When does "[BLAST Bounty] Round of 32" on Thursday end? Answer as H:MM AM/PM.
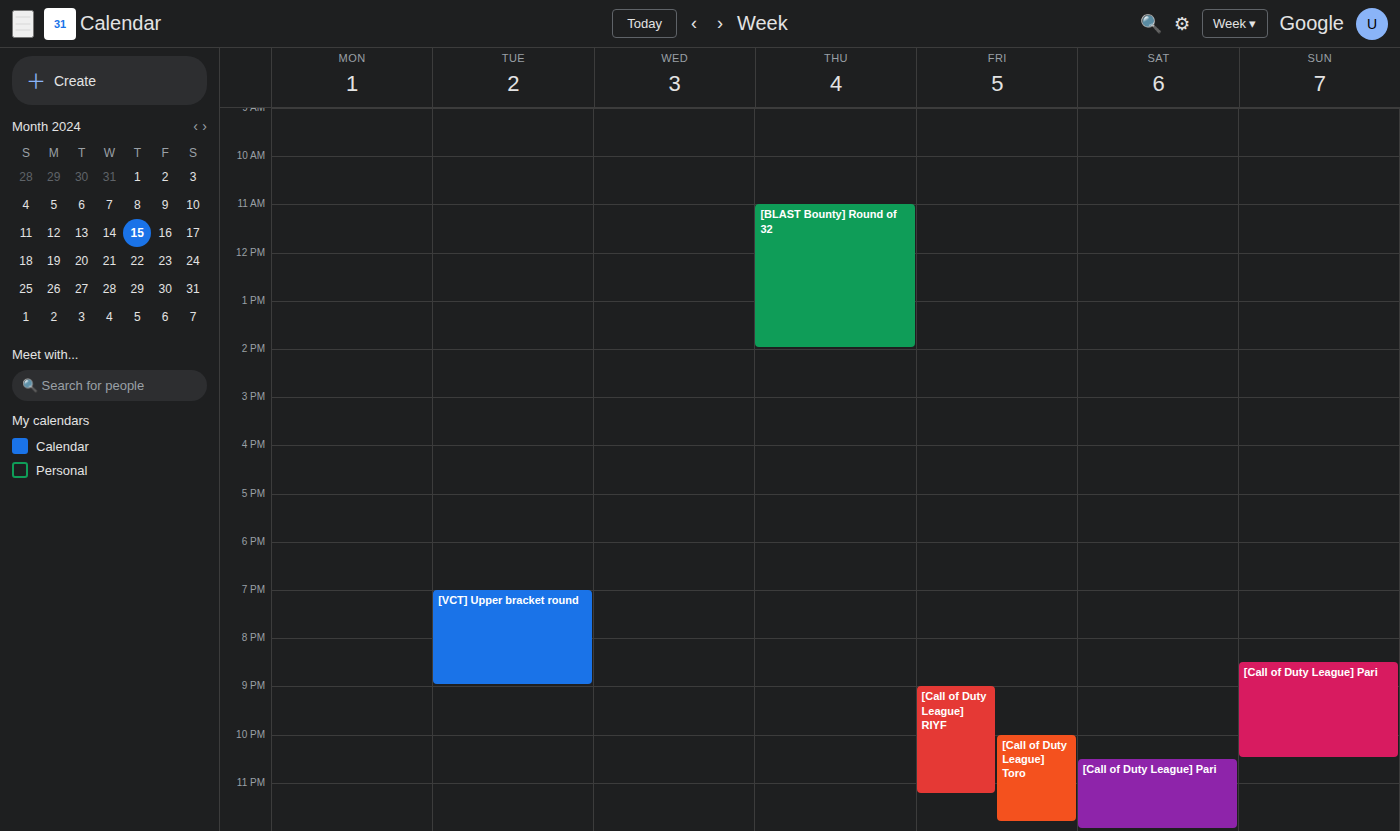
2:00 PM